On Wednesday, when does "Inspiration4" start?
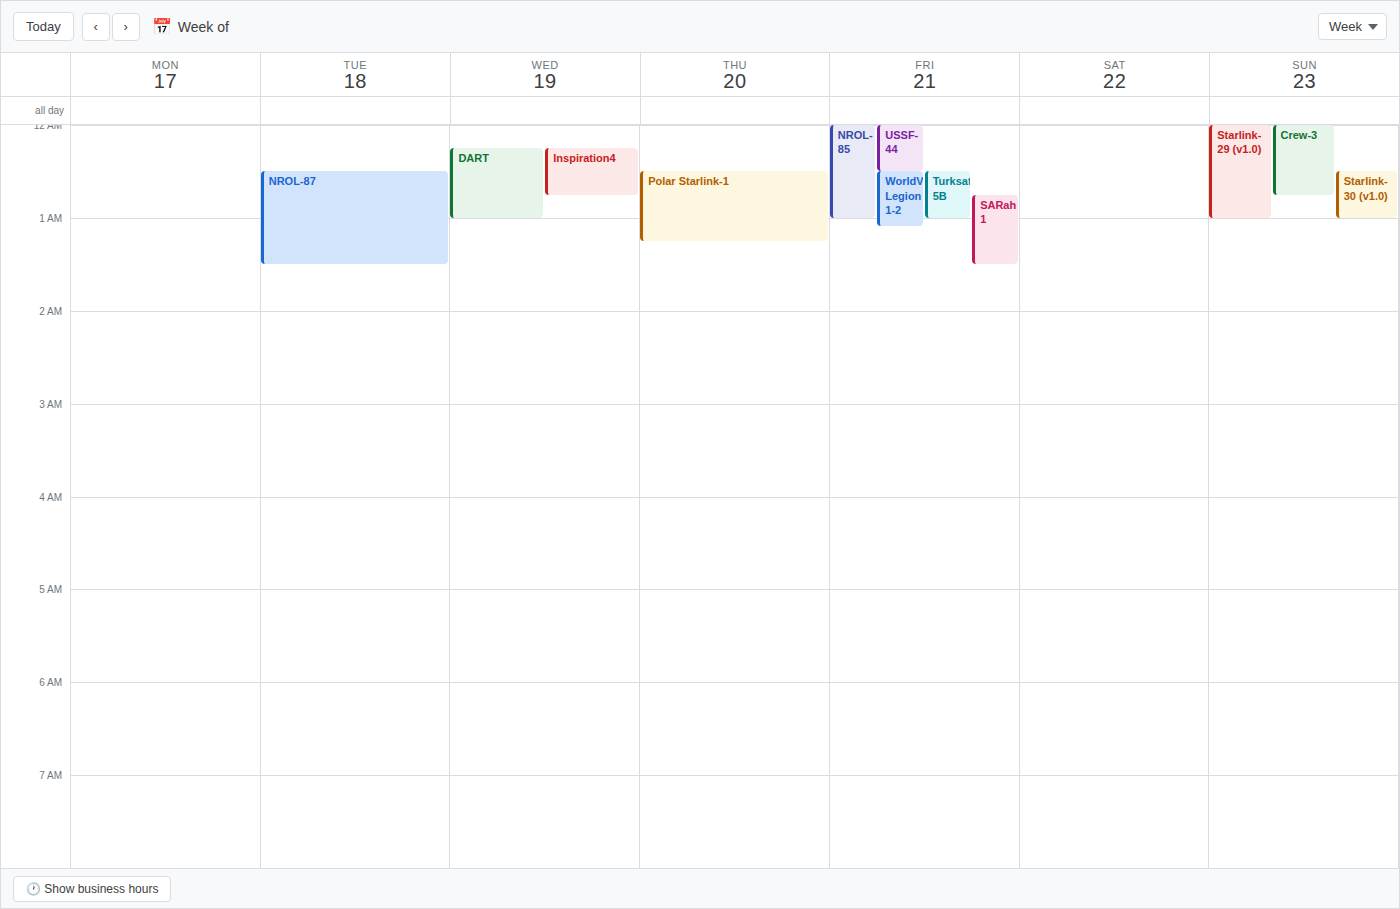
00:15